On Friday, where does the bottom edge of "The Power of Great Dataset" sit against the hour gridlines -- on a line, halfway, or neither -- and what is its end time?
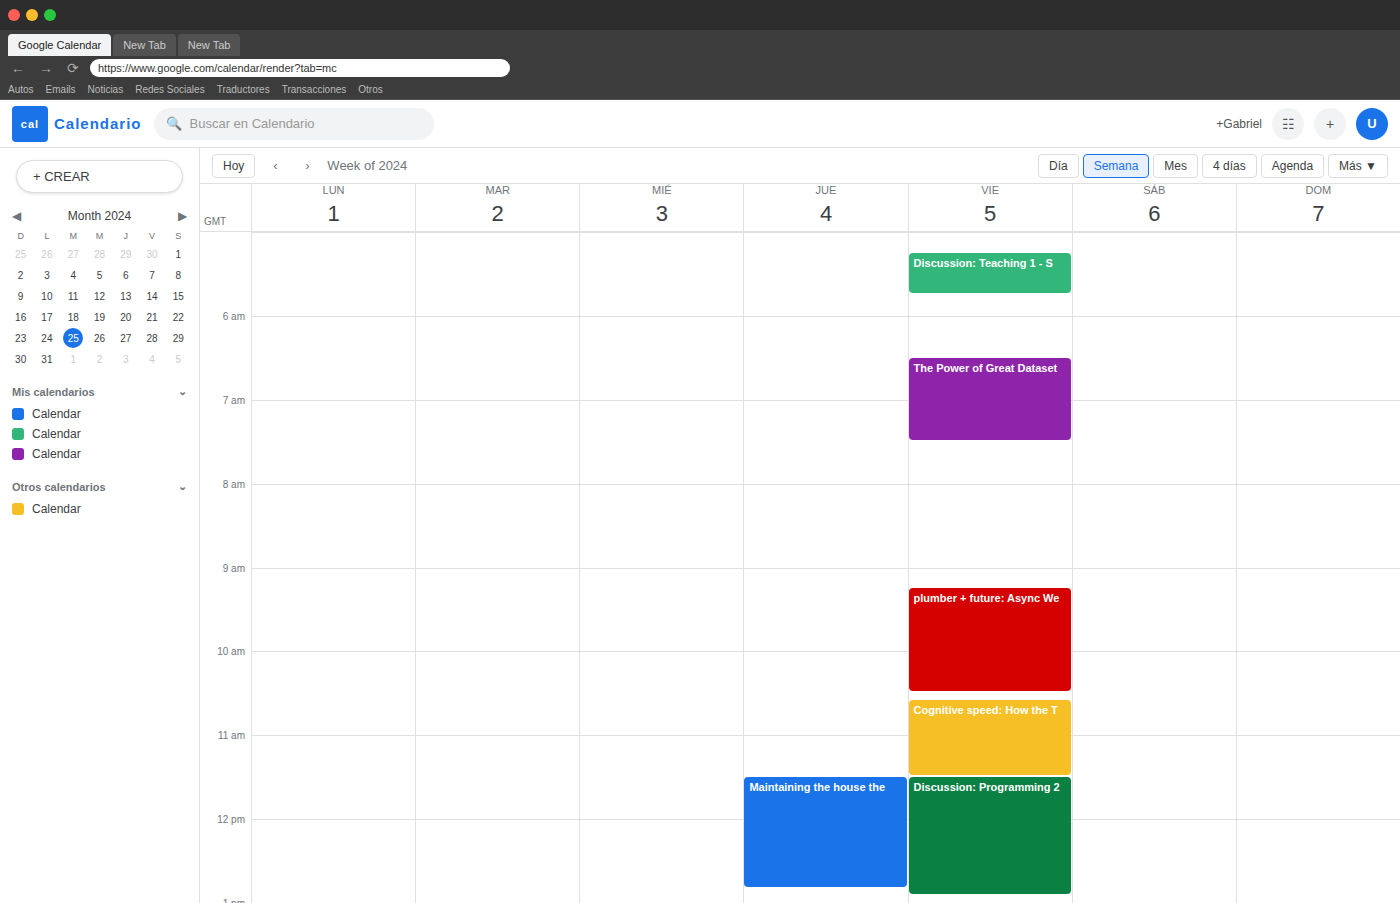
07:30 -- halfway between the 07:00 and 08:00 lines.